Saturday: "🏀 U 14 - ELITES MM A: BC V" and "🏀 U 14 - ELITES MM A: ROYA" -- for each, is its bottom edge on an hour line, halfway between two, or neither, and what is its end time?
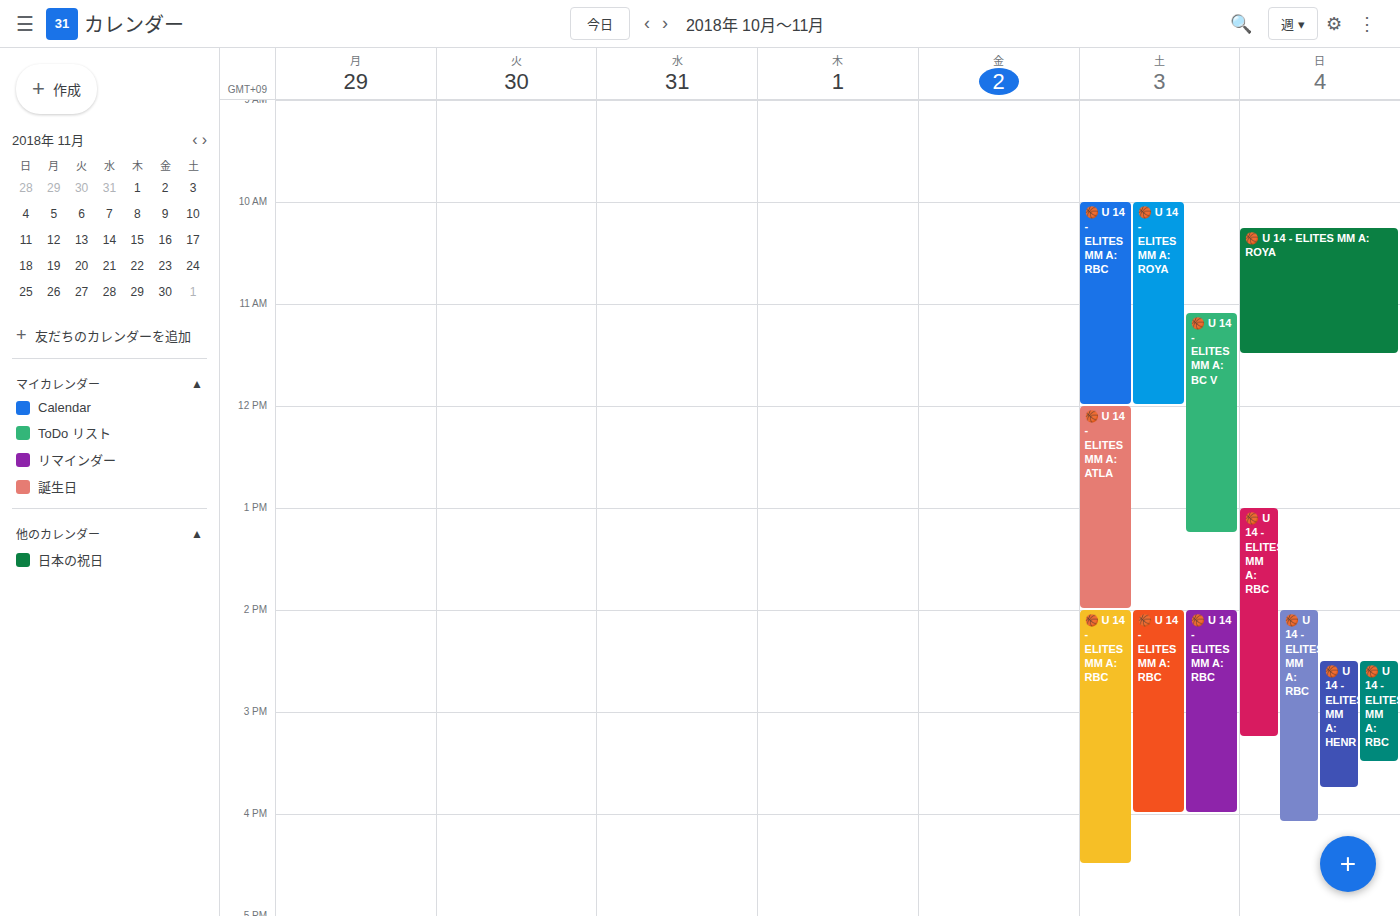
"🏀 U 14 - ELITES MM A: BC V": 1:15 PM, neither: a quarter of the way from the 1 PM line to the 2 PM line. "🏀 U 14 - ELITES MM A: ROYA": 12:00 PM, exactly on the 12 PM line.